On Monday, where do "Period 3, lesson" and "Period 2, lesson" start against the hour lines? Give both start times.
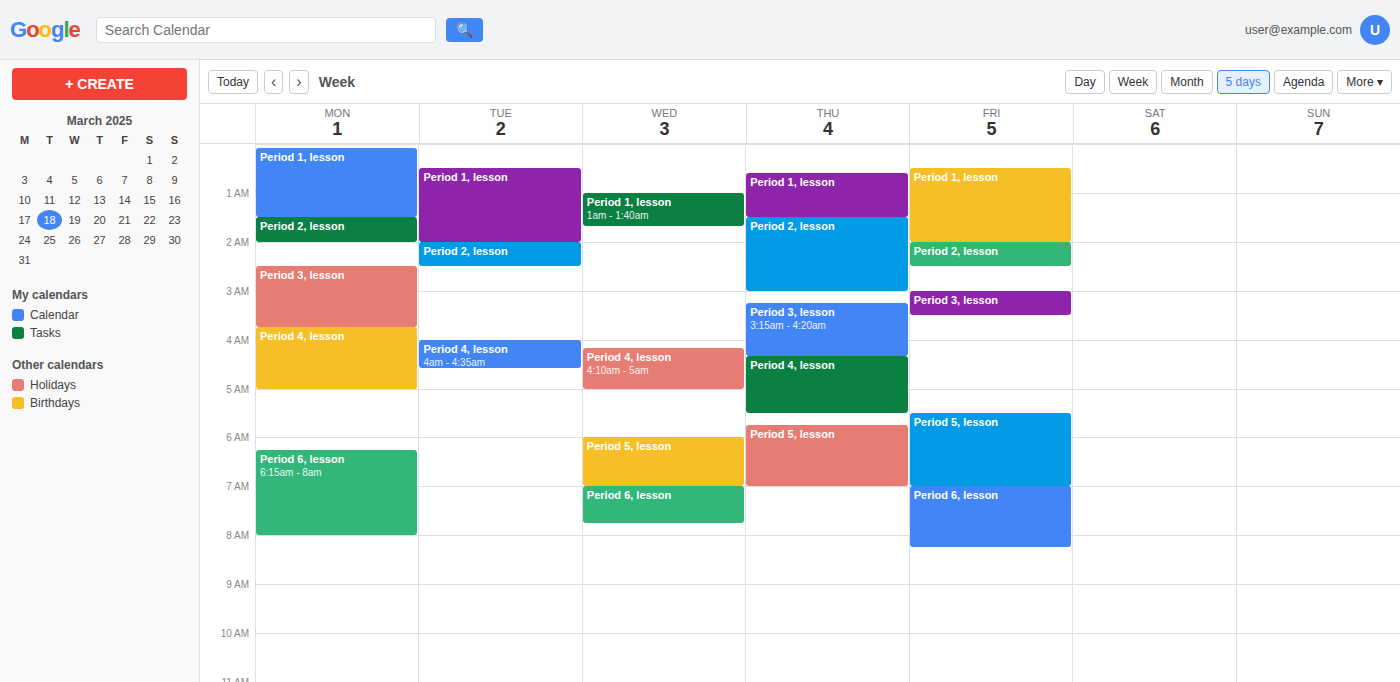
"Period 3, lesson": 2:30 AM, halfway between the 2 AM and 3 AM lines. "Period 2, lesson": 1:30 AM, halfway between the 1 AM and 2 AM lines.